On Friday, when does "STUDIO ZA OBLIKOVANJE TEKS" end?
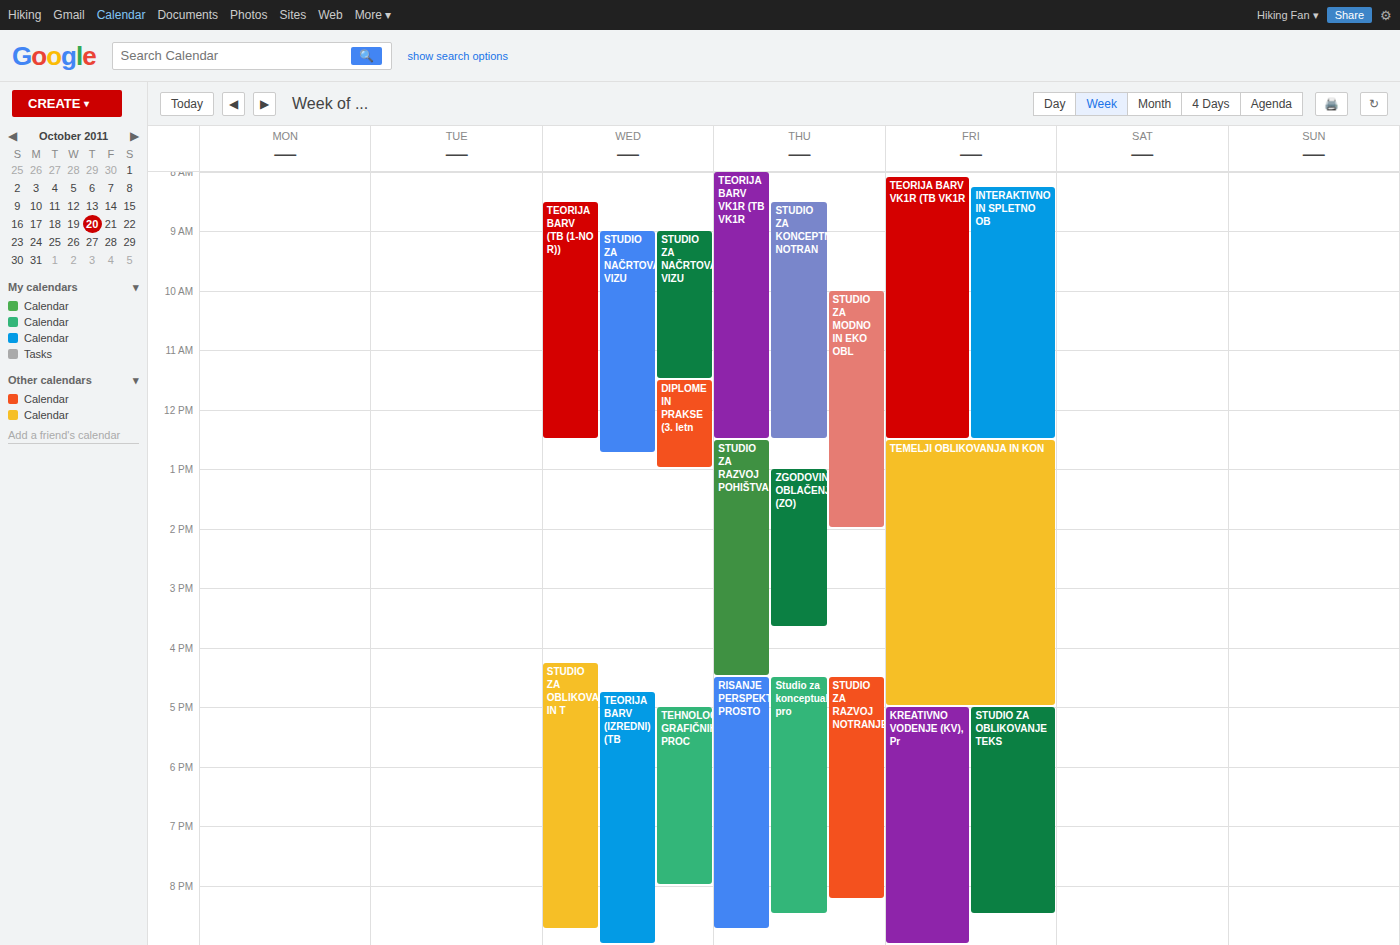
8:30 PM